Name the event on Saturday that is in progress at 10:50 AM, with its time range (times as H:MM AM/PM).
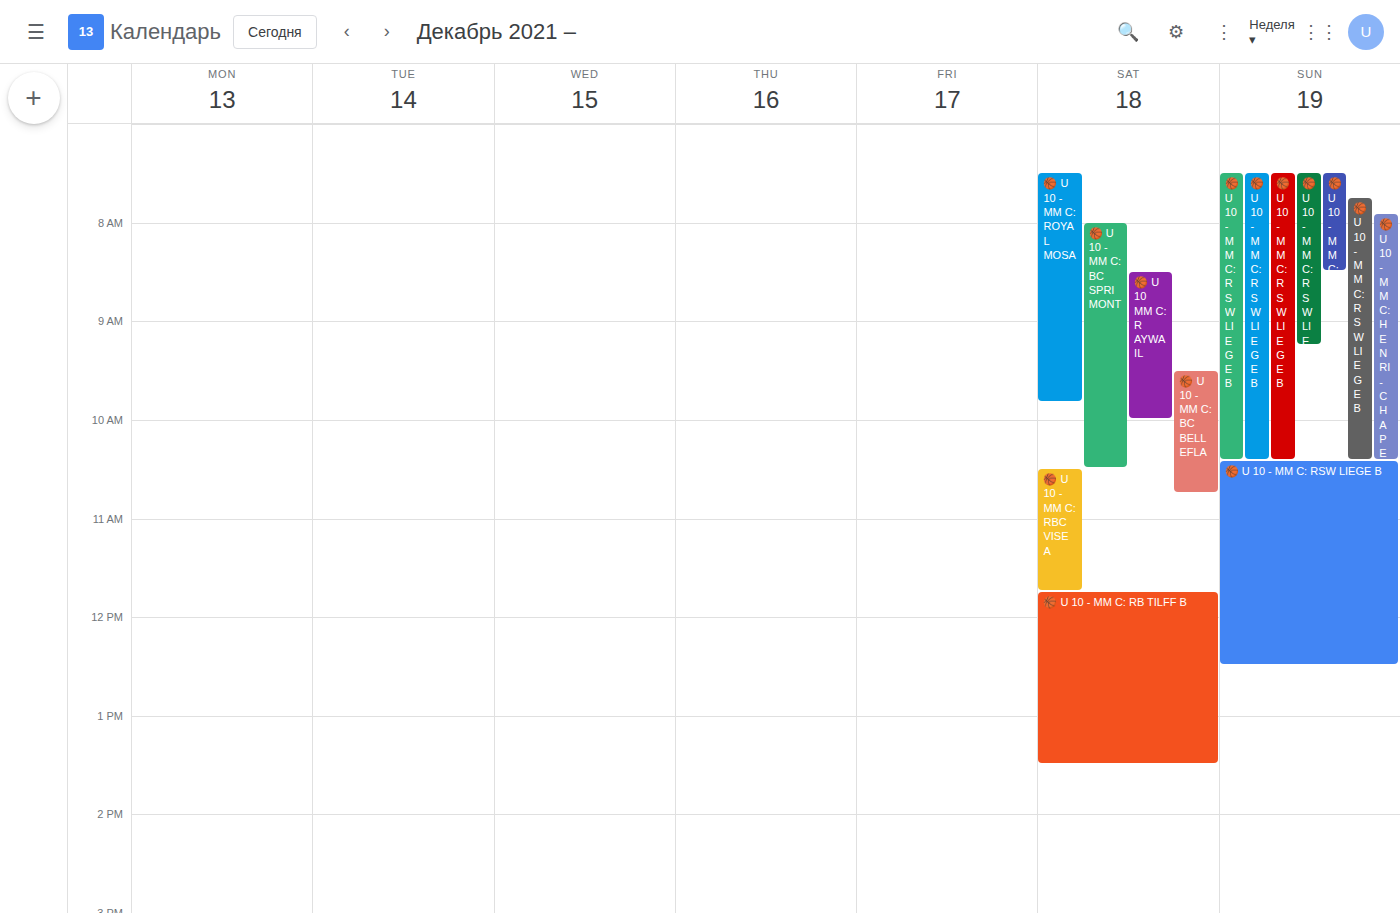
"🏀 U 10 - MM C: RBC VISE A", 10:30 AM to 11:45 AM